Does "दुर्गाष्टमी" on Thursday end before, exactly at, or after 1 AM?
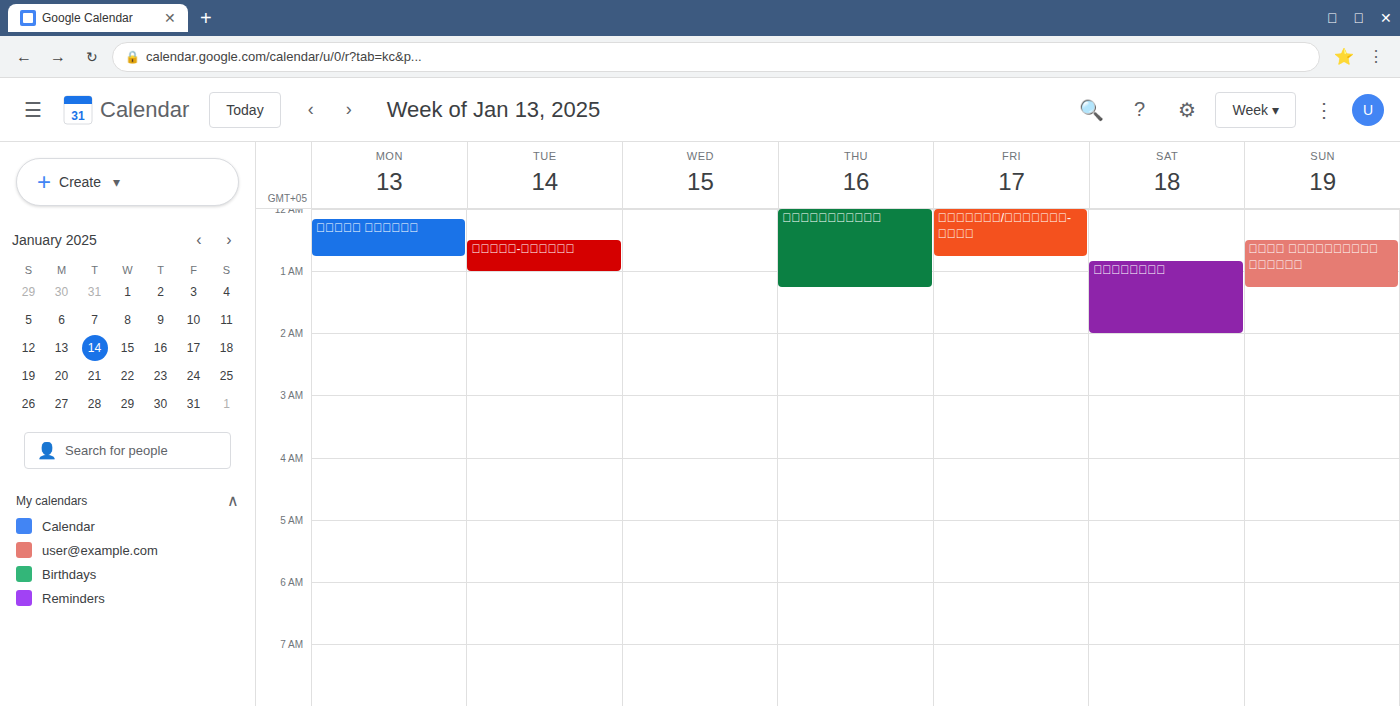
1:15 AM -- after 1 AM, 15 minutes below the 1 AM line.